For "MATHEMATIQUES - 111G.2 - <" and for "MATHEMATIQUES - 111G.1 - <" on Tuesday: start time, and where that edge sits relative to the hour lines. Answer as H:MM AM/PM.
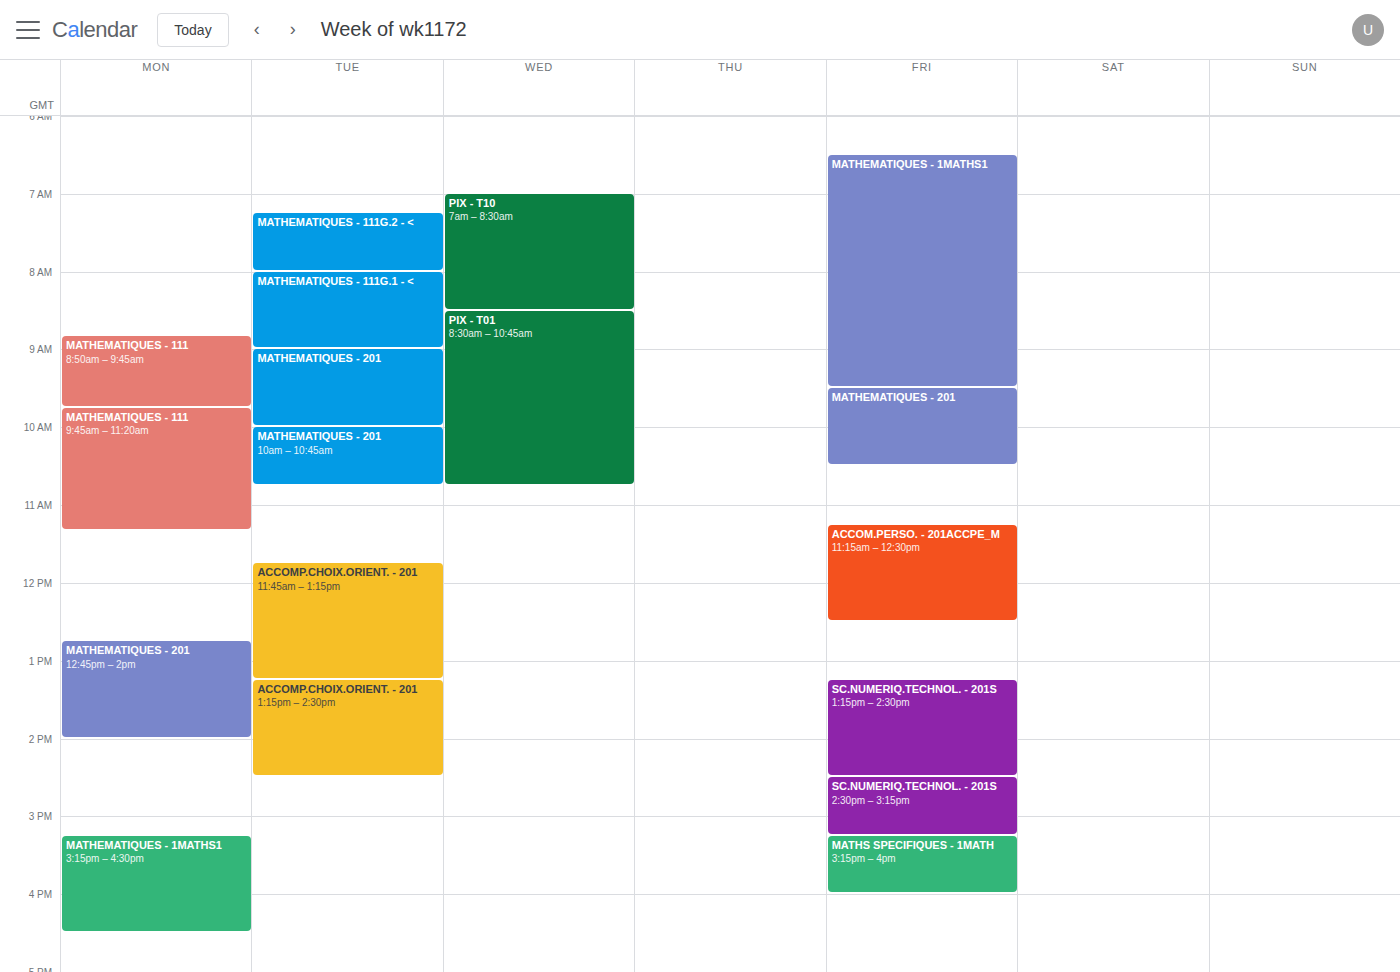
"MATHEMATIQUES - 111G.2 - <": 7:15 AM, neither: a quarter of the way from the 7 AM line to the 8 AM line. "MATHEMATIQUES - 111G.1 - <": 8:00 AM, exactly on the 8 AM line.